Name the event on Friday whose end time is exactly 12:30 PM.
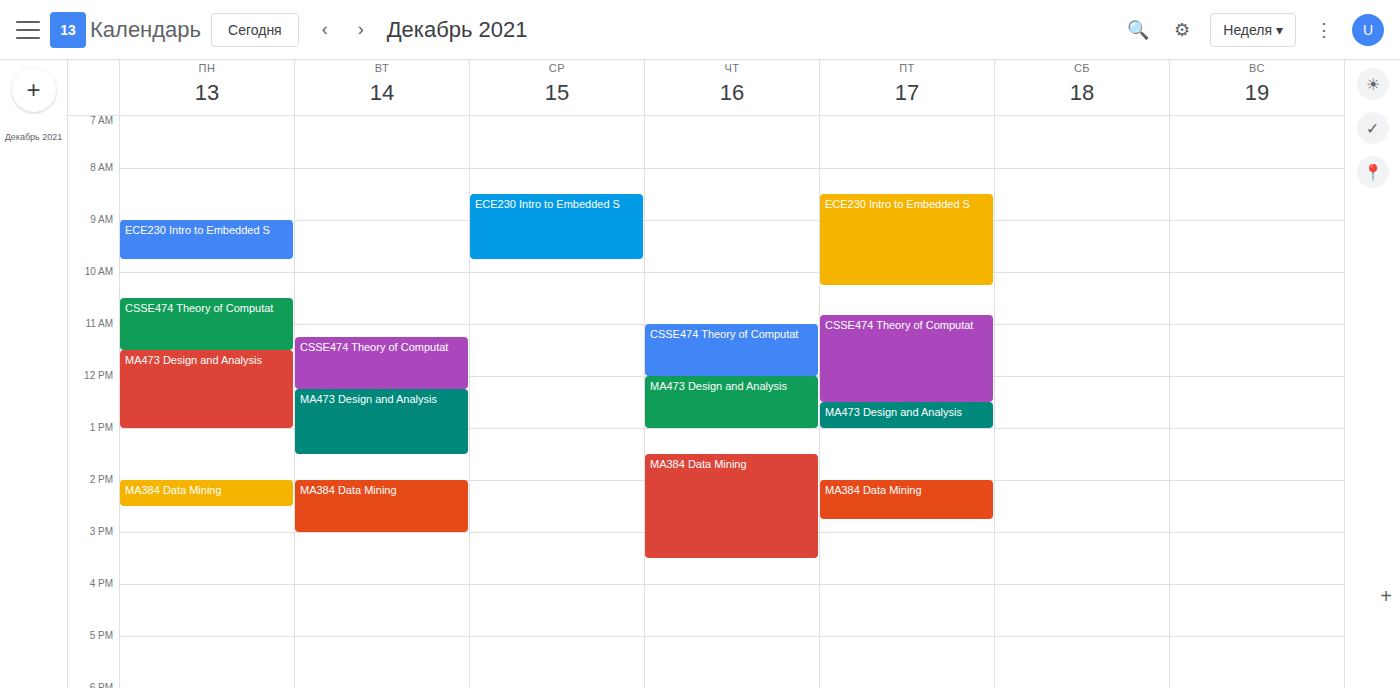
"CSSE474 Theory of Computat"